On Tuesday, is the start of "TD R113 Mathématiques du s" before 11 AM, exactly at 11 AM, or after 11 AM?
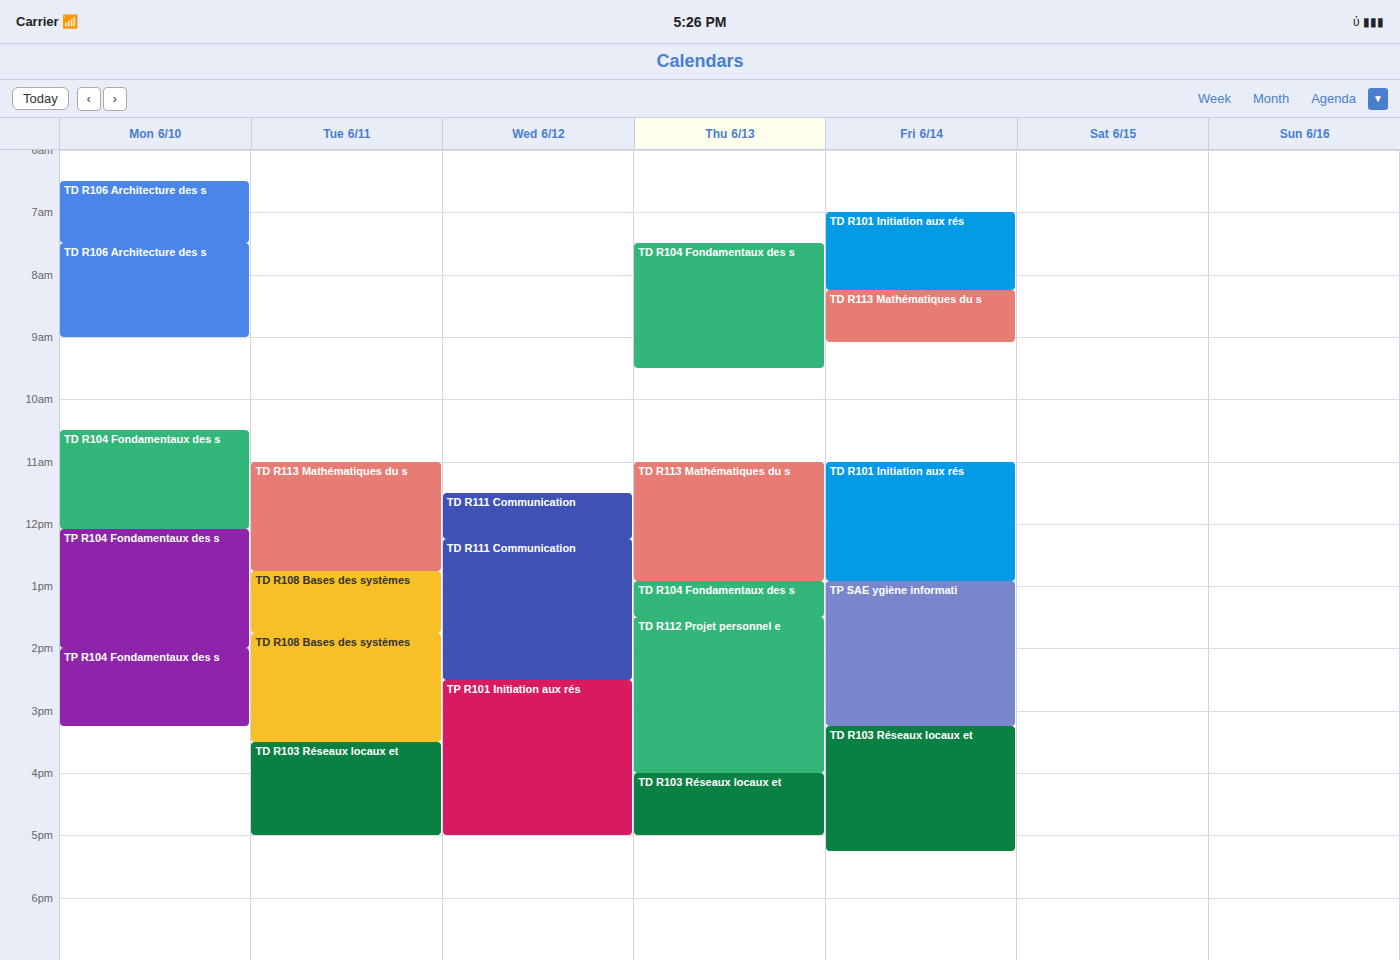
11:00 AM -- exactly at 11 AM, on the 11 AM line.